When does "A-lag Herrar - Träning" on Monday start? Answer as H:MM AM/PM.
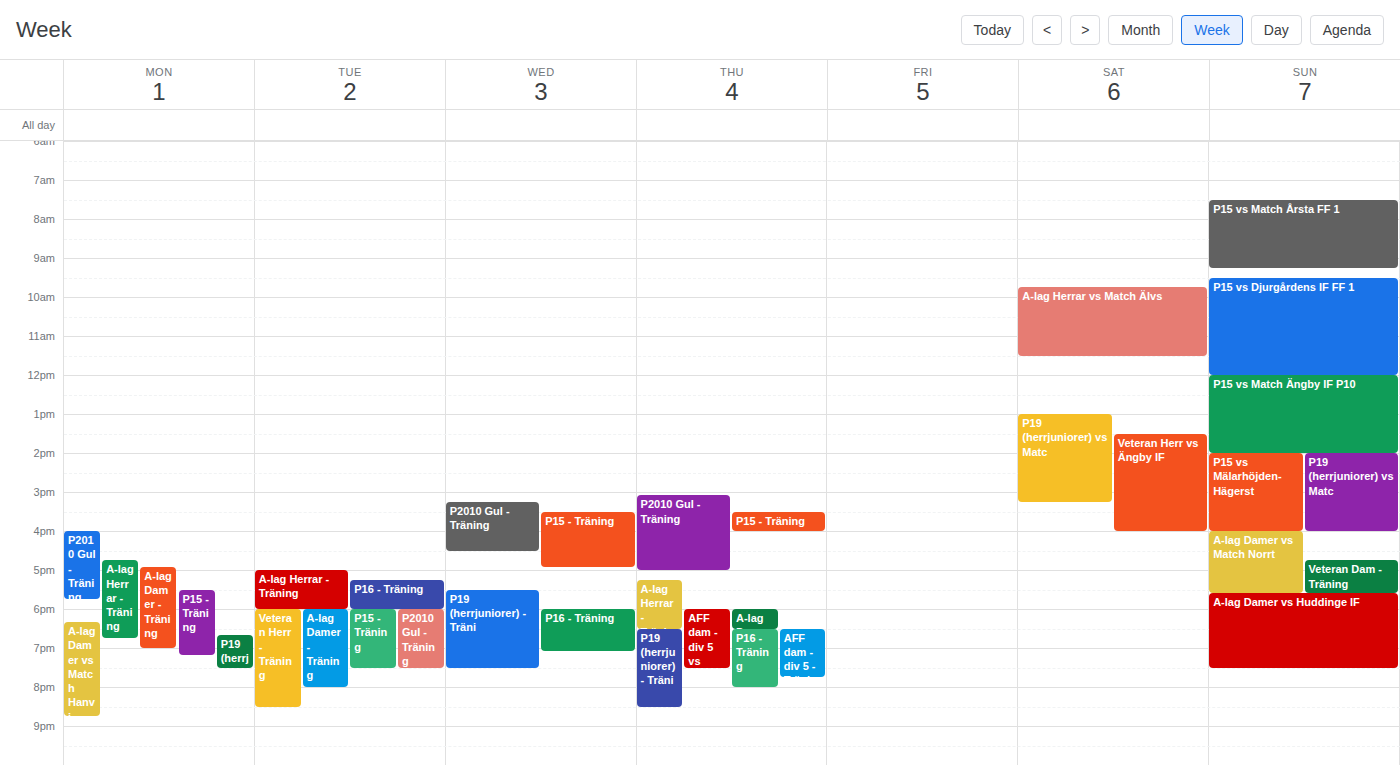
4:45 PM